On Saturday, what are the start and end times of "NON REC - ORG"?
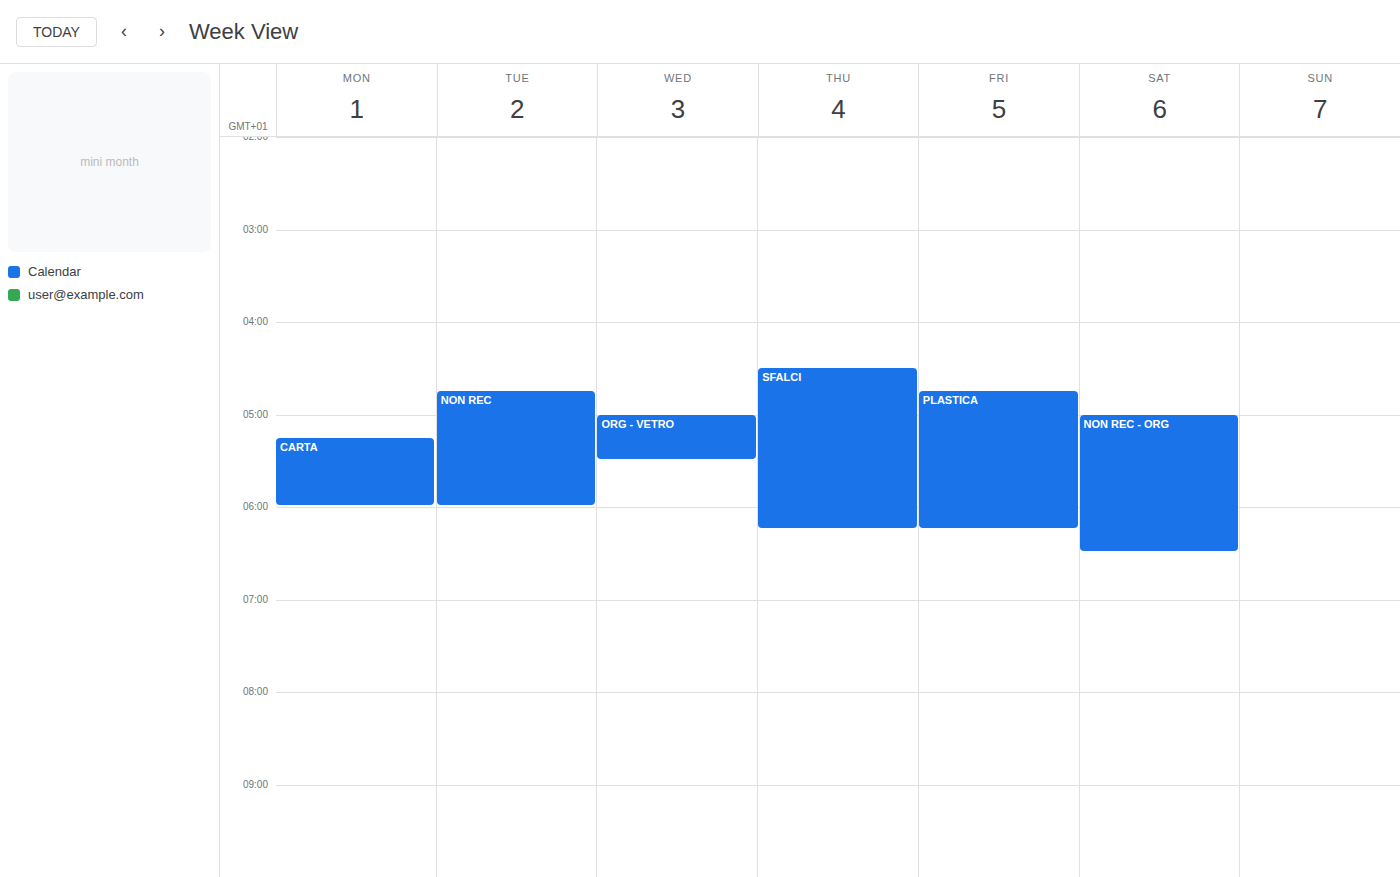
5:00 AM to 6:30 AM